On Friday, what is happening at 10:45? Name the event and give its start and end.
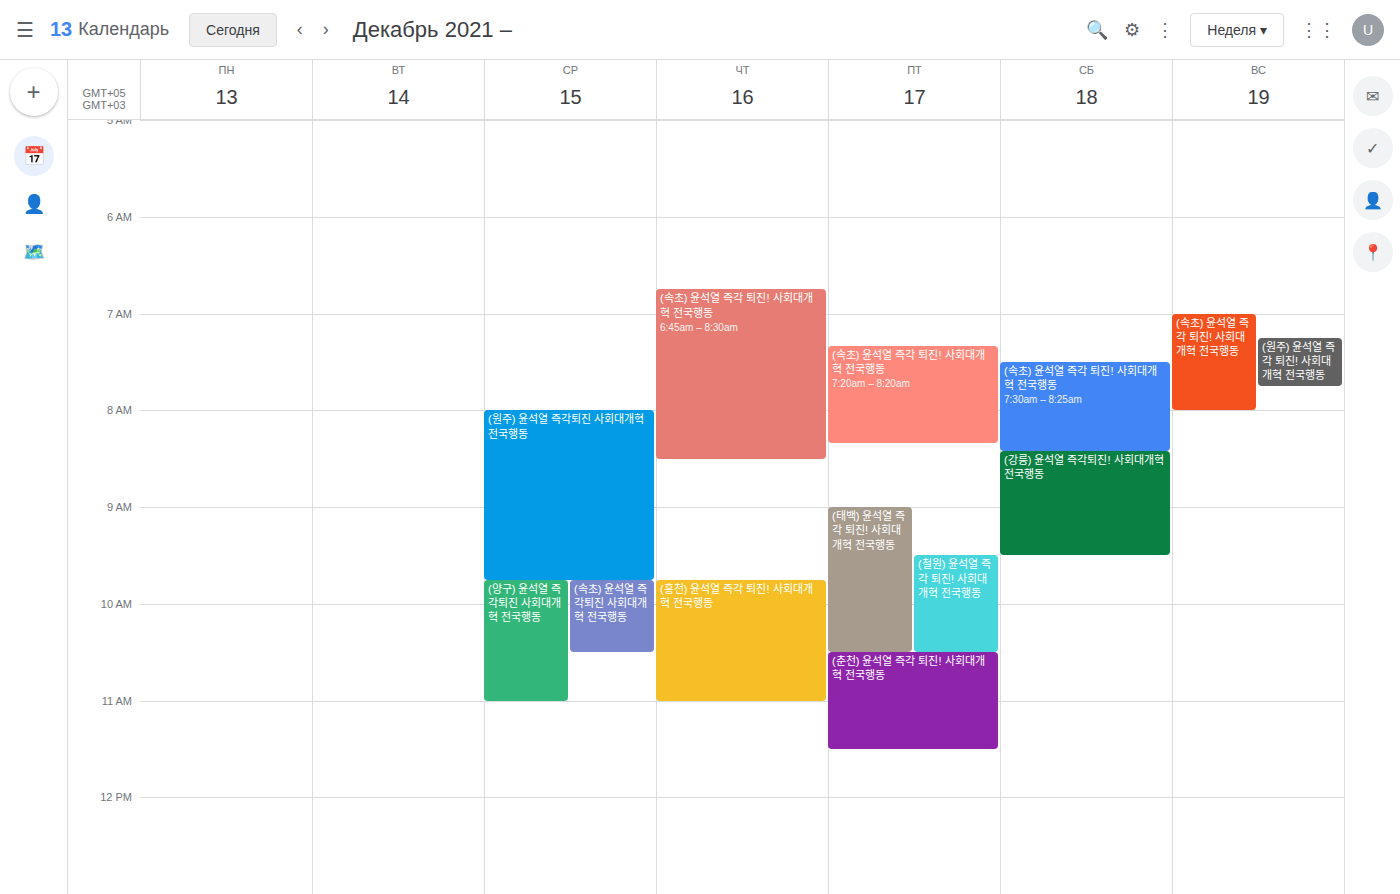
"(춘천) 윤석열 즉각 퇴진! 사회대개혁 전국행동", 10:30 to 11:30